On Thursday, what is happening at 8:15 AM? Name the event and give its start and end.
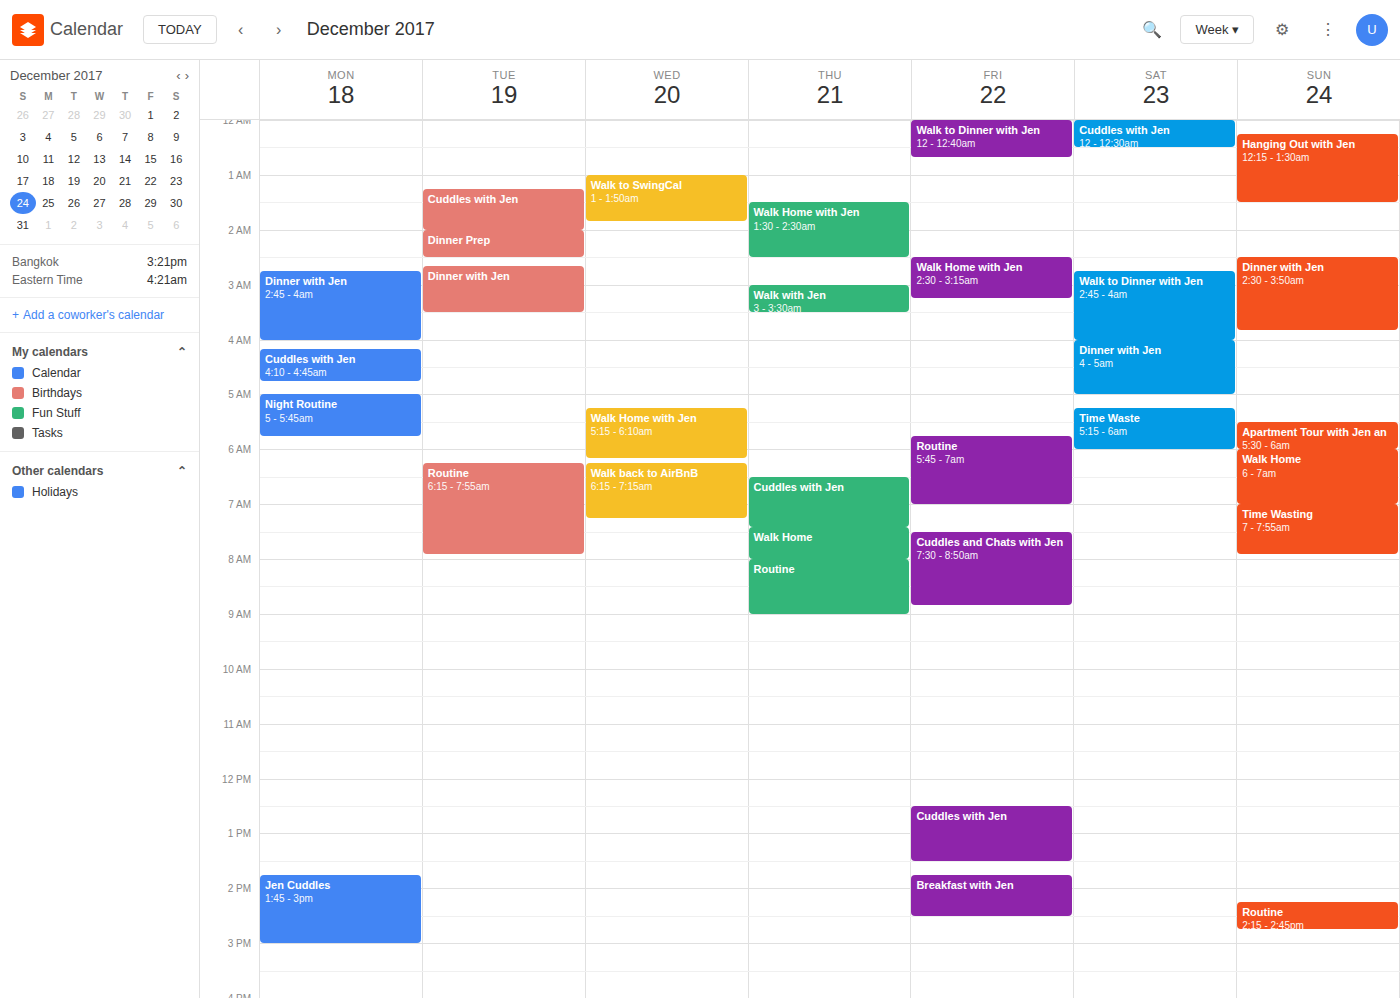
"Routine", 8:00 AM to 9:00 AM